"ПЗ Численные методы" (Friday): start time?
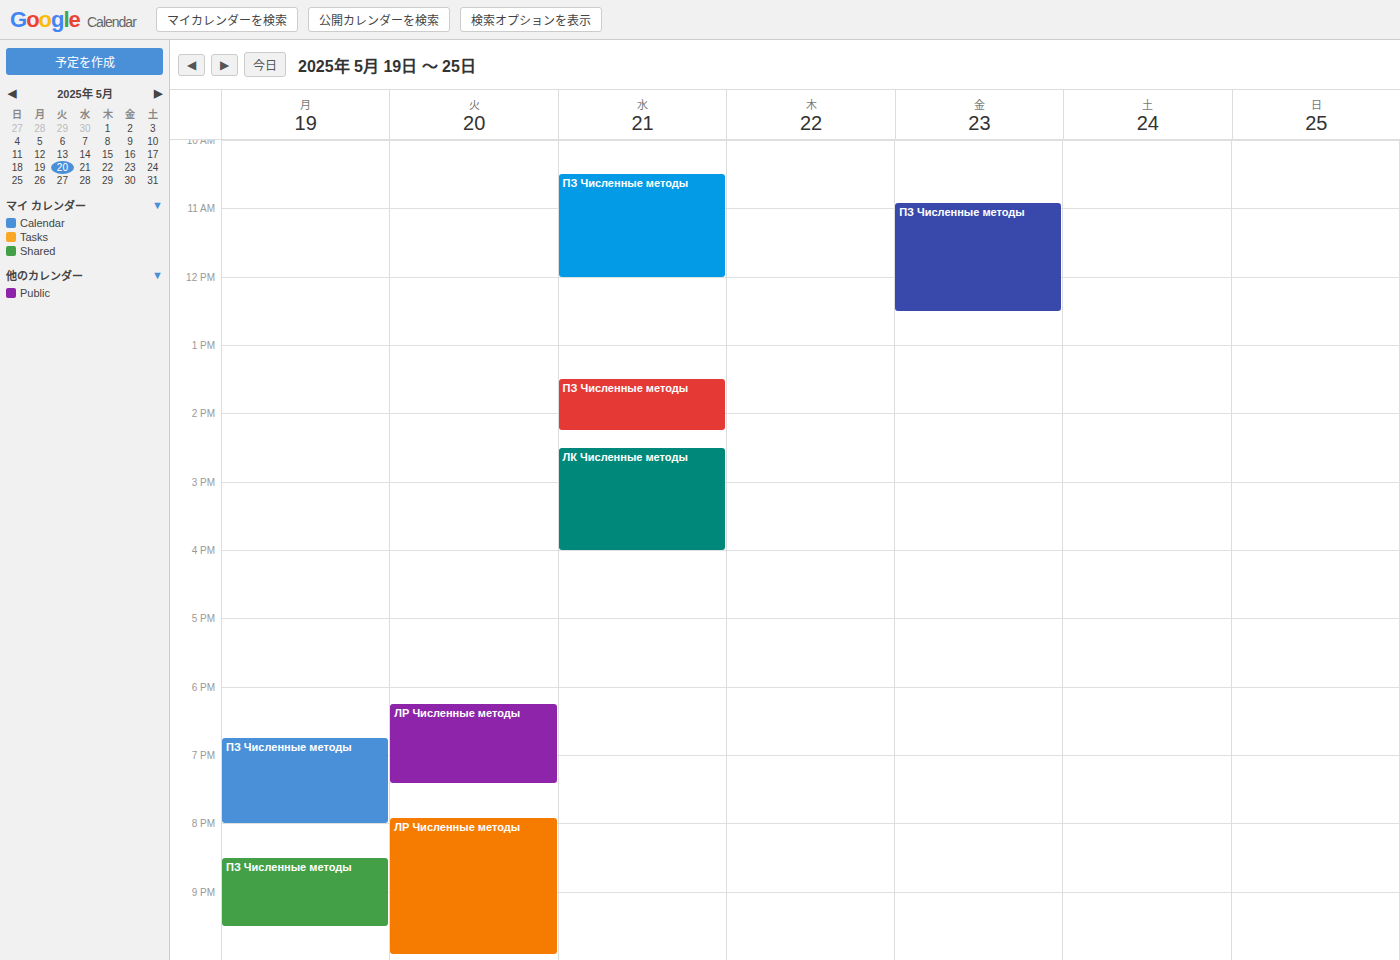
10:55 AM